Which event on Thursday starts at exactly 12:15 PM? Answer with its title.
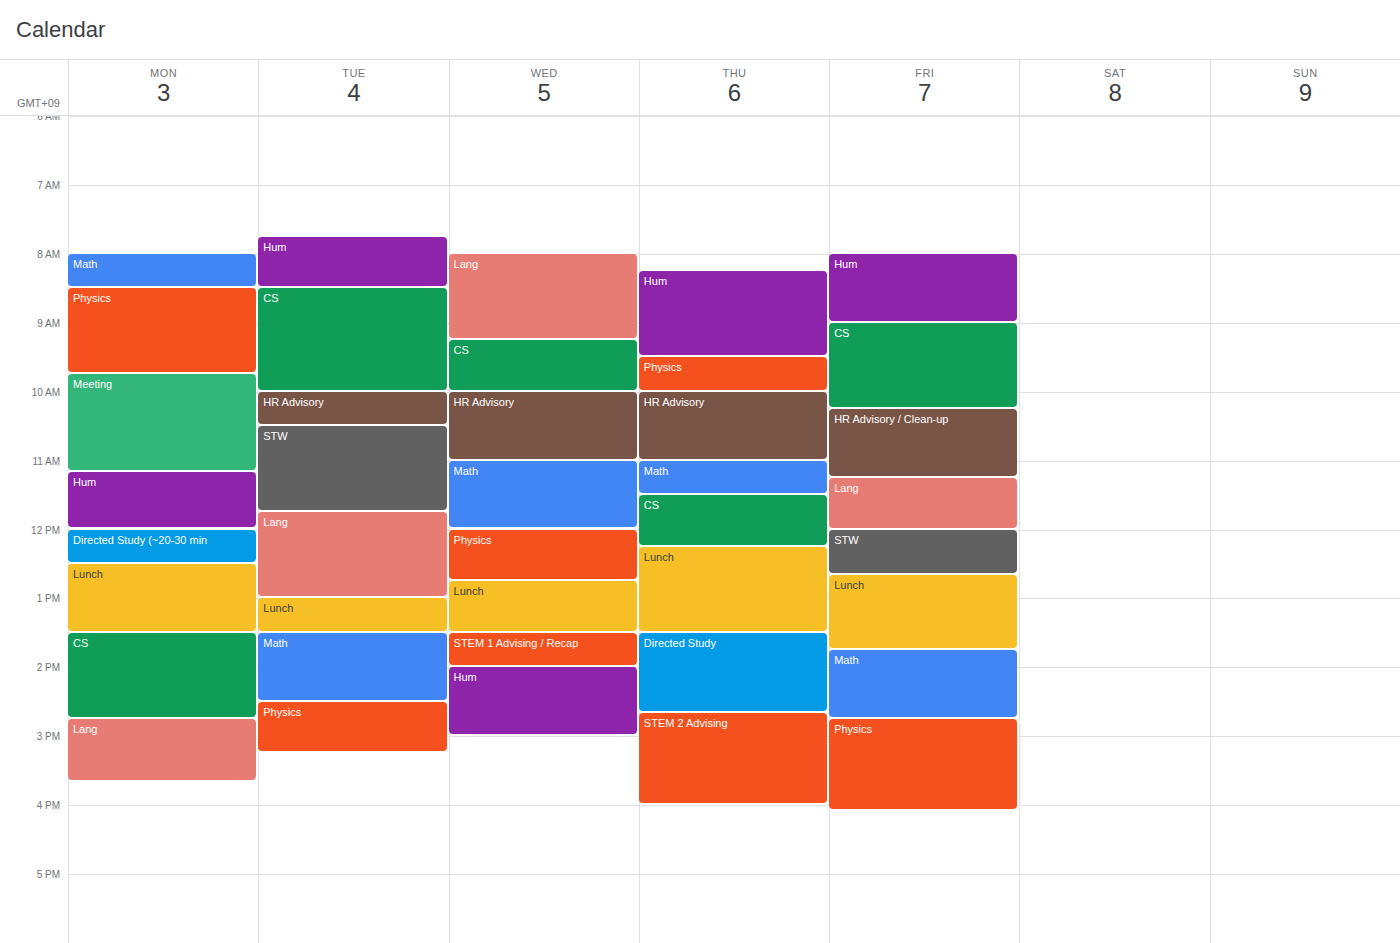
"Lunch"